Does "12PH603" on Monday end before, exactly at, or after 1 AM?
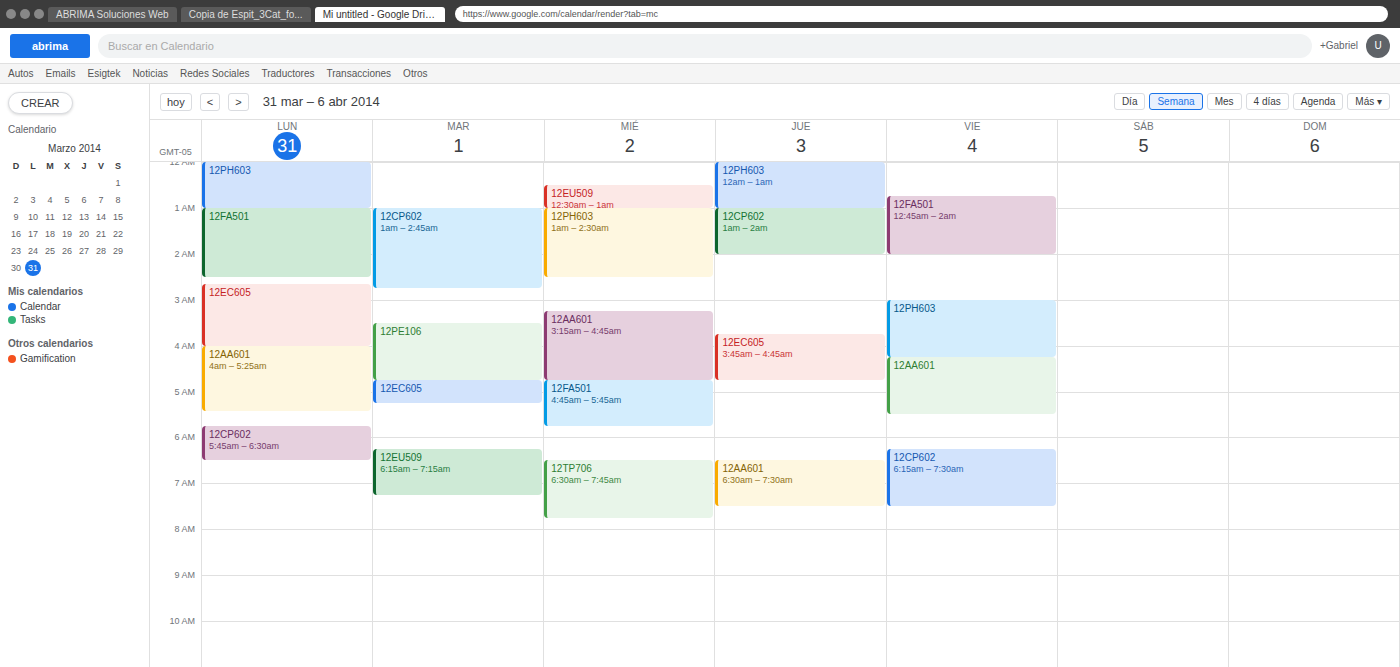
1:00 AM -- exactly at 1 AM, on the 1 AM line.